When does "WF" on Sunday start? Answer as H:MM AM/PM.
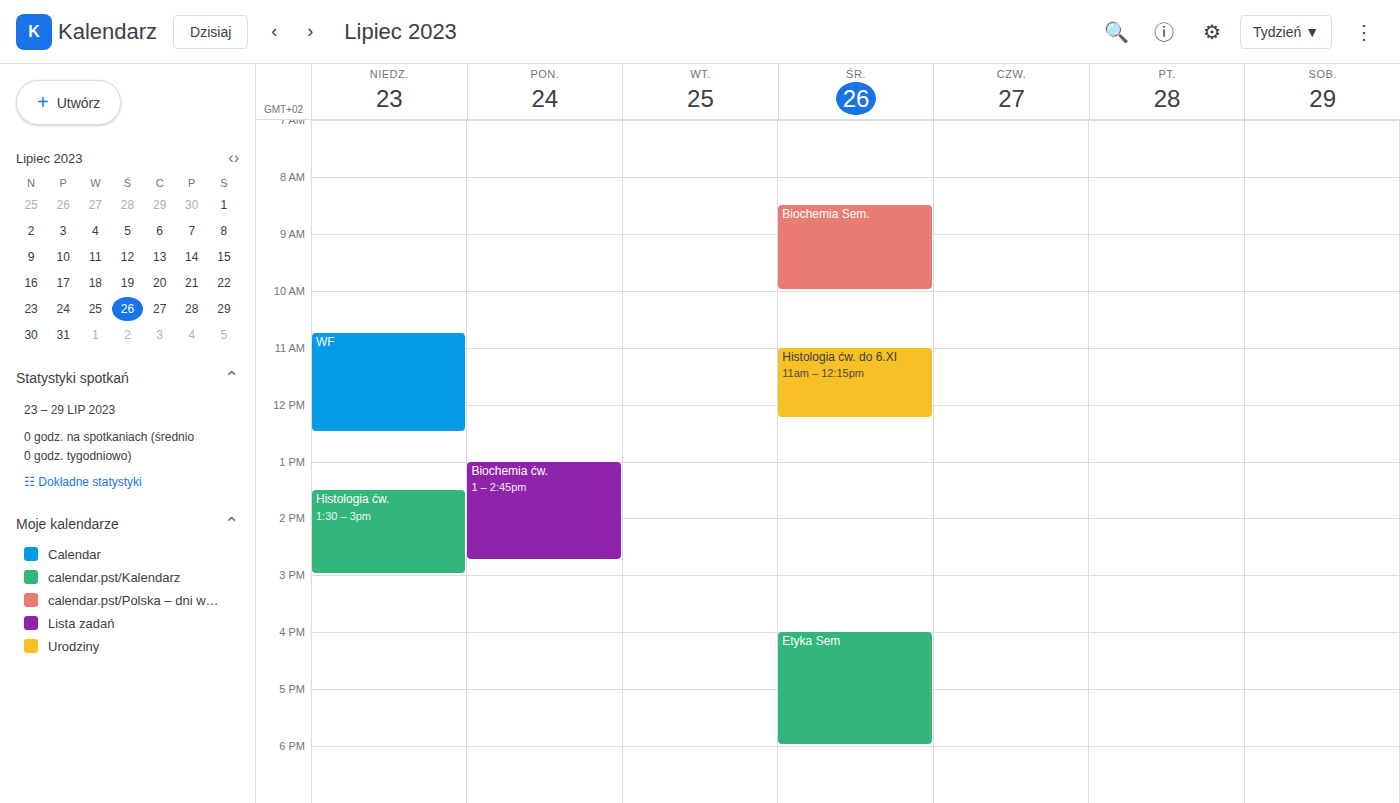
10:45 AM